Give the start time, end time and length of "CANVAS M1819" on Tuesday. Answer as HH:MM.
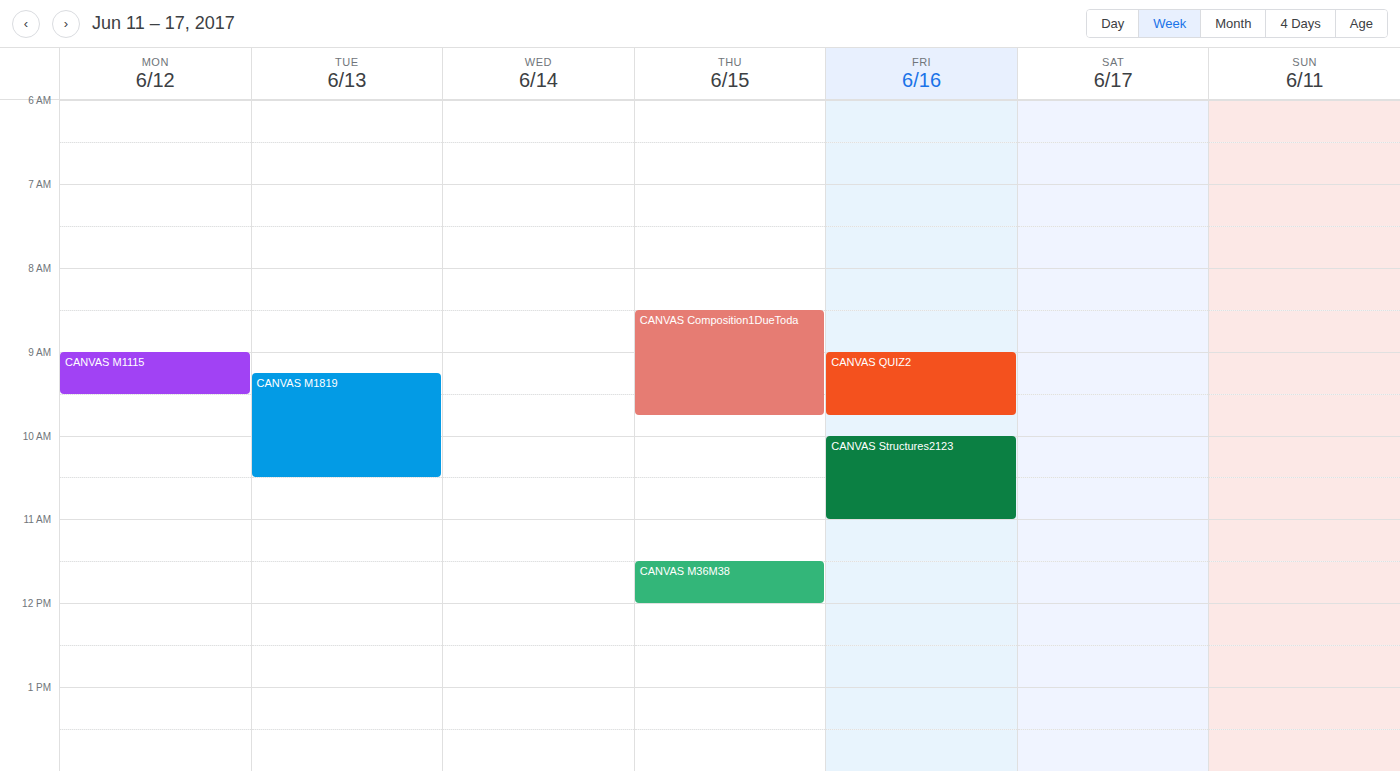
09:15 to 10:30, 1 hour 15 minutes